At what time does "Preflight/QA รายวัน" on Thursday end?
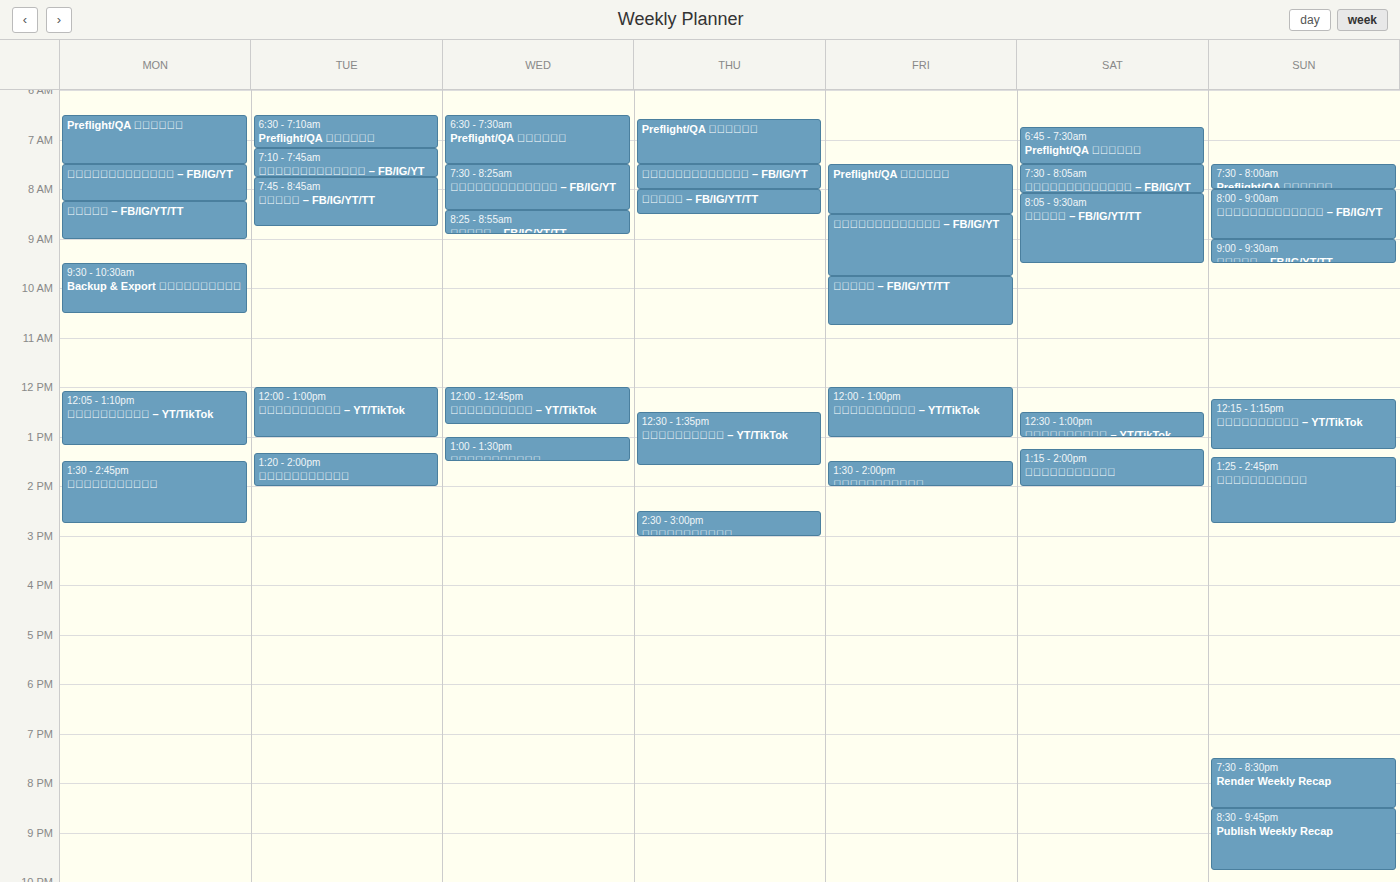
7:30 AM